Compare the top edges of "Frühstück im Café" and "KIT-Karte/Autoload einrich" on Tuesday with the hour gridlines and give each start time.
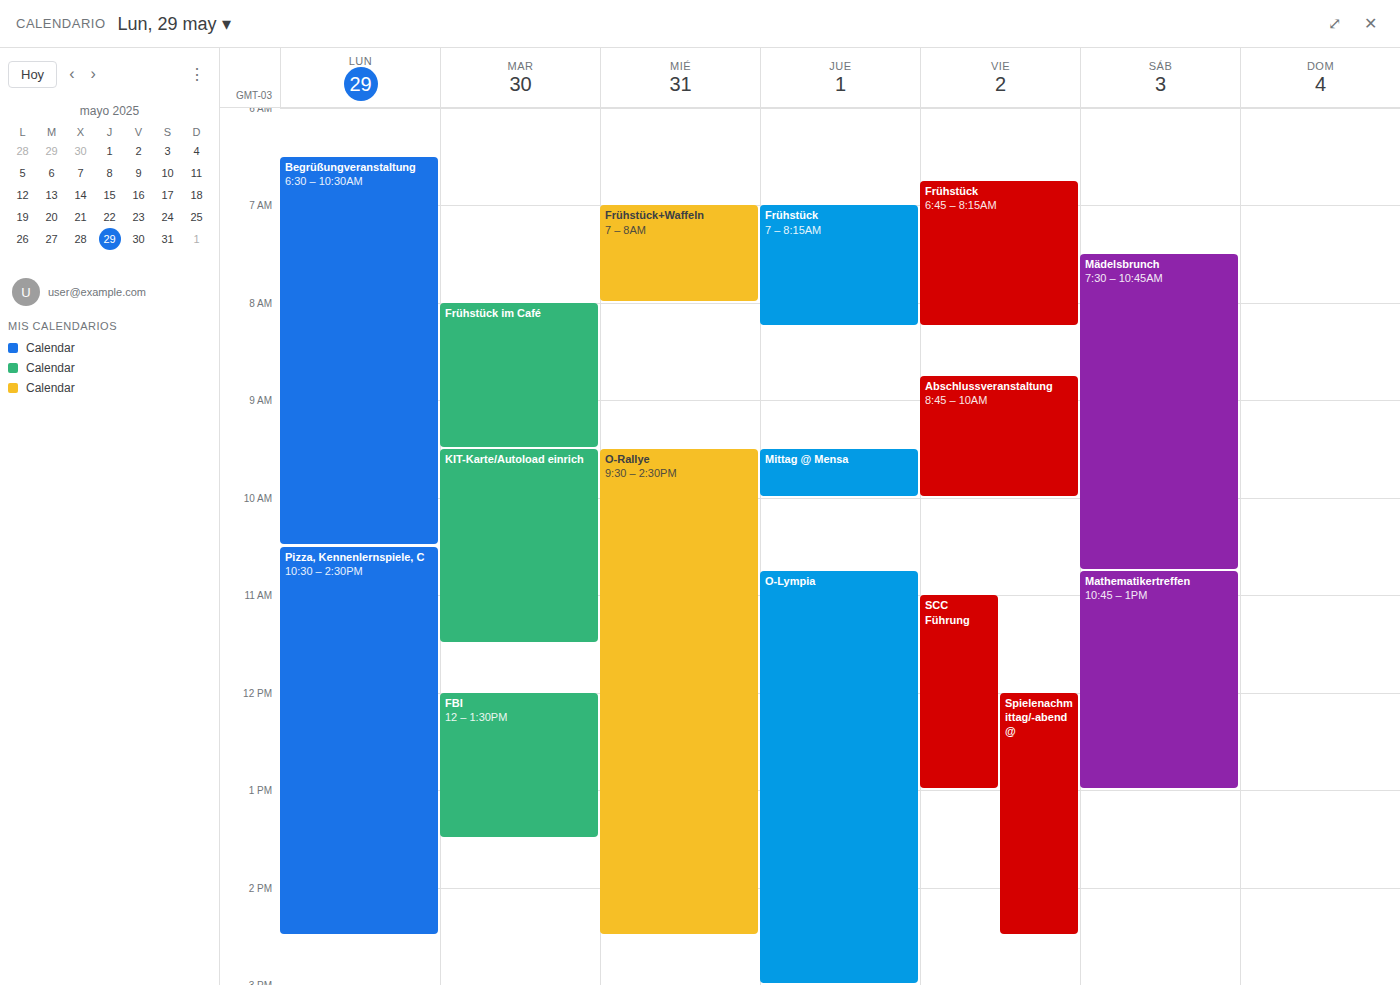
"Frühstück im Café": 8:00 AM, exactly on the 8 AM line. "KIT-Karte/Autoload einrich": 9:30 AM, halfway between the 9 AM and 10 AM lines.